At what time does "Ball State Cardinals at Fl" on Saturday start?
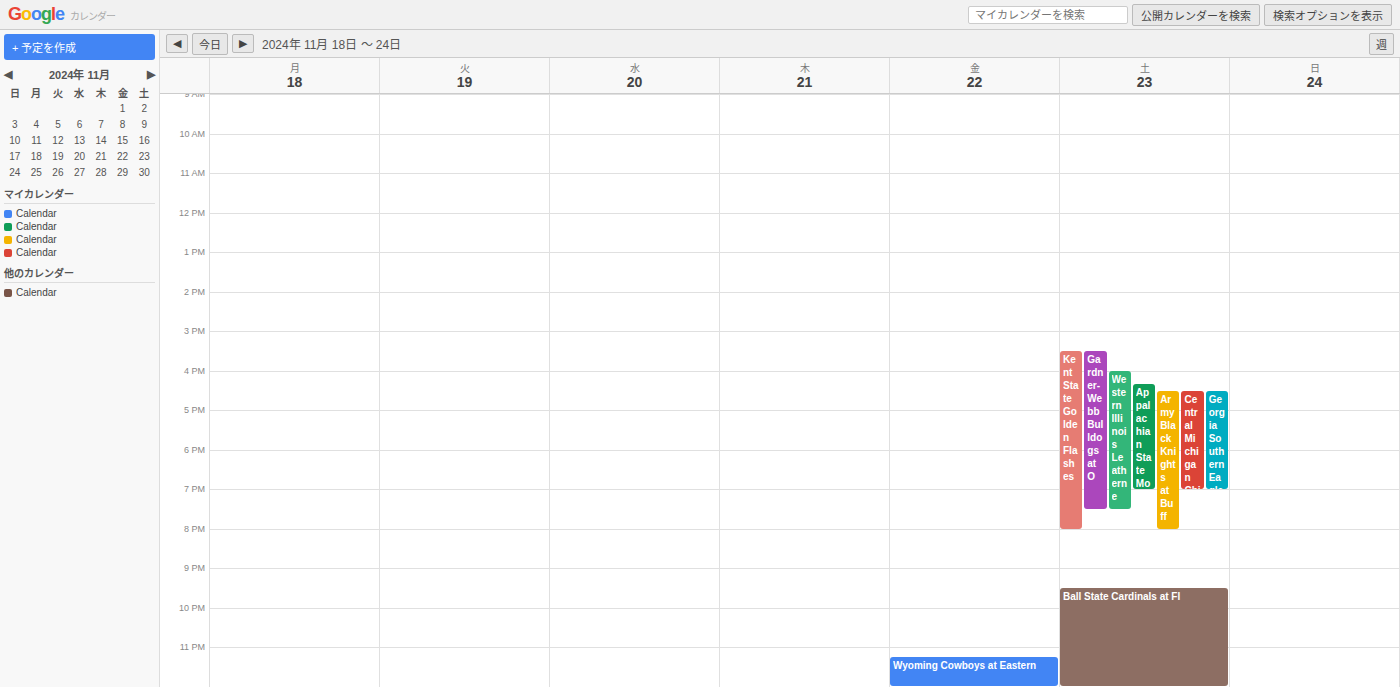
9:30 PM